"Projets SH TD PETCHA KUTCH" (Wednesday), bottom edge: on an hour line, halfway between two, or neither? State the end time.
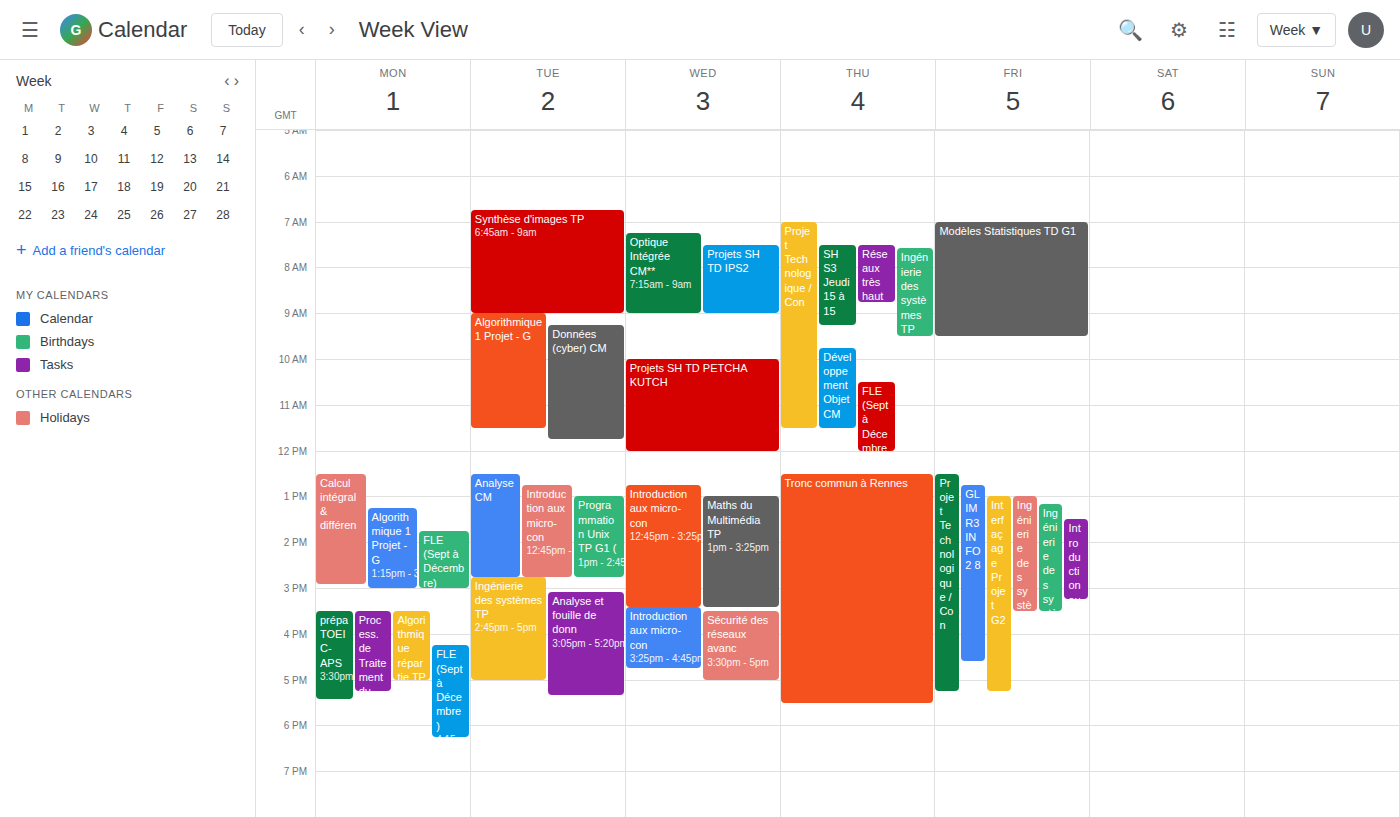
12:00 -- exactly on the 12:00 line.